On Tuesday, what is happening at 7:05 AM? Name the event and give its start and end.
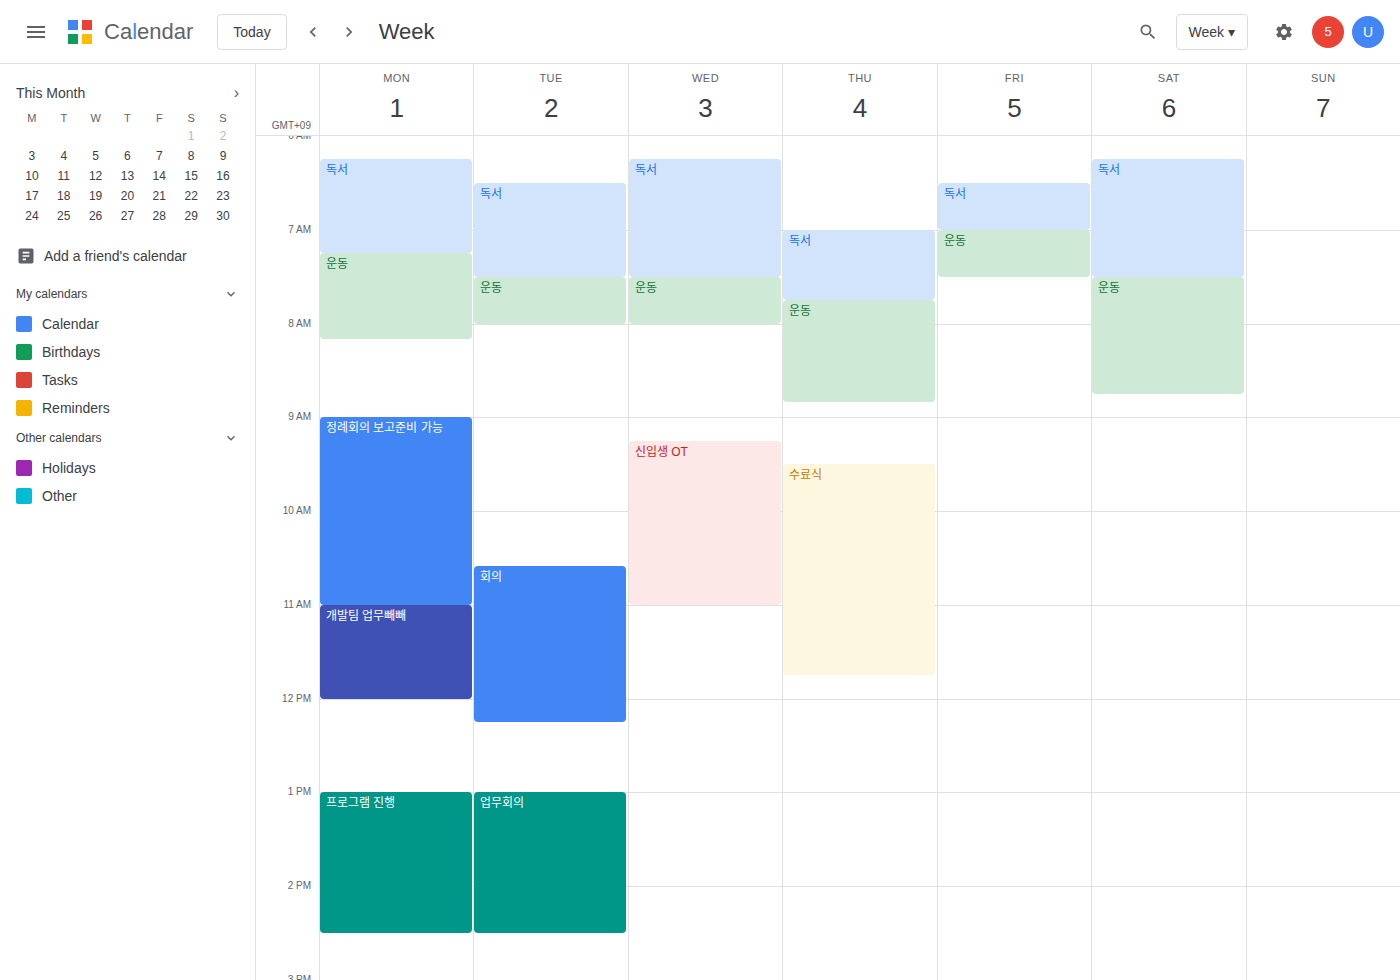
"독서", 6:30 AM to 7:30 AM